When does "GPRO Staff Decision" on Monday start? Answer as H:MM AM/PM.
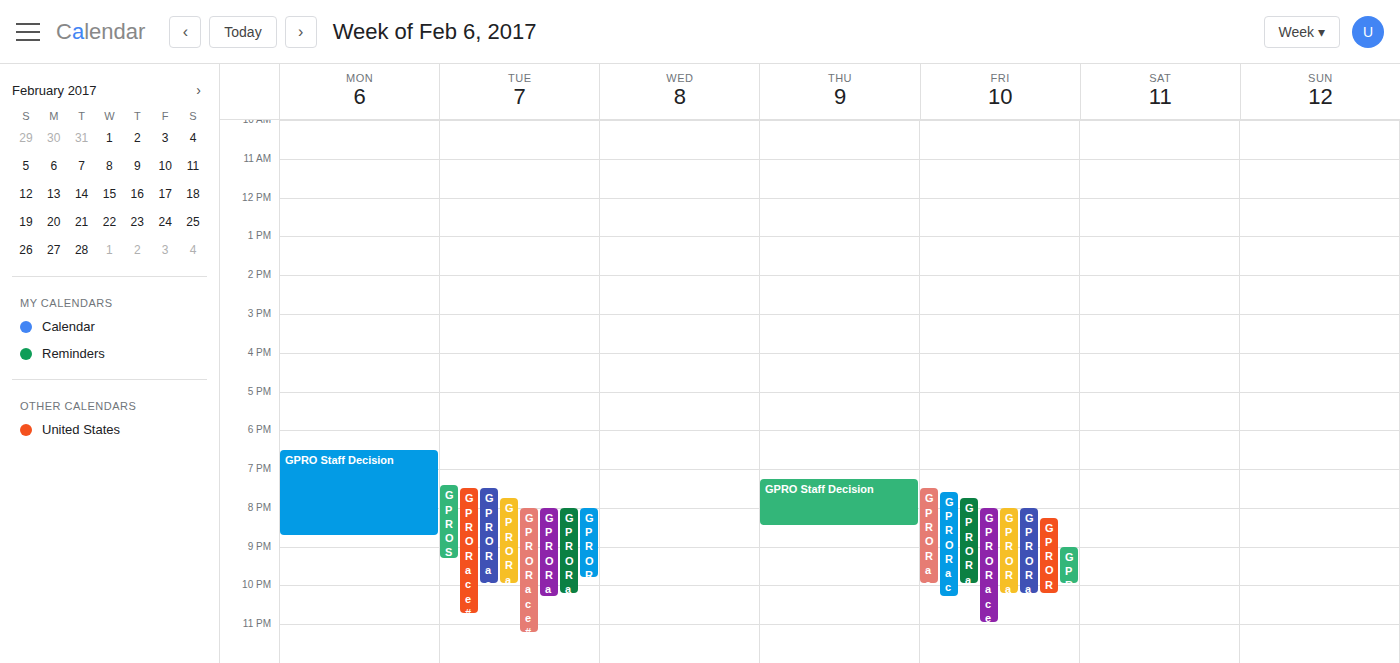
6:30 PM